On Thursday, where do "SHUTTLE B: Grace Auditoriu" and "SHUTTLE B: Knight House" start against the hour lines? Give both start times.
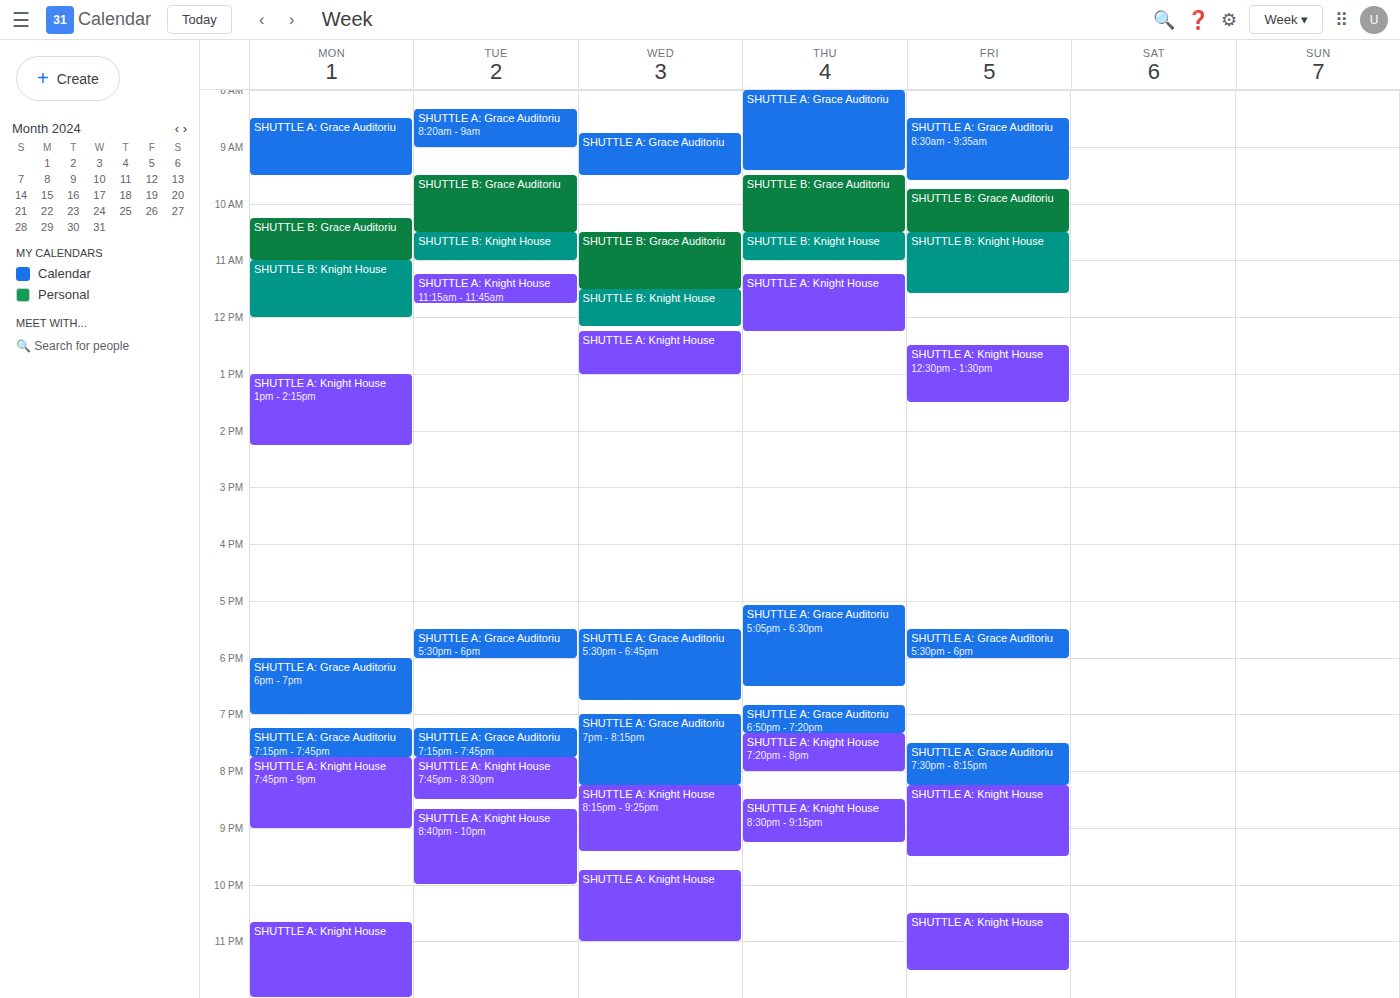
"SHUTTLE B: Grace Auditoriu": 9:30 AM, halfway between the 9 AM and 10 AM lines. "SHUTTLE B: Knight House": 10:30 AM, halfway between the 10 AM and 11 AM lines.